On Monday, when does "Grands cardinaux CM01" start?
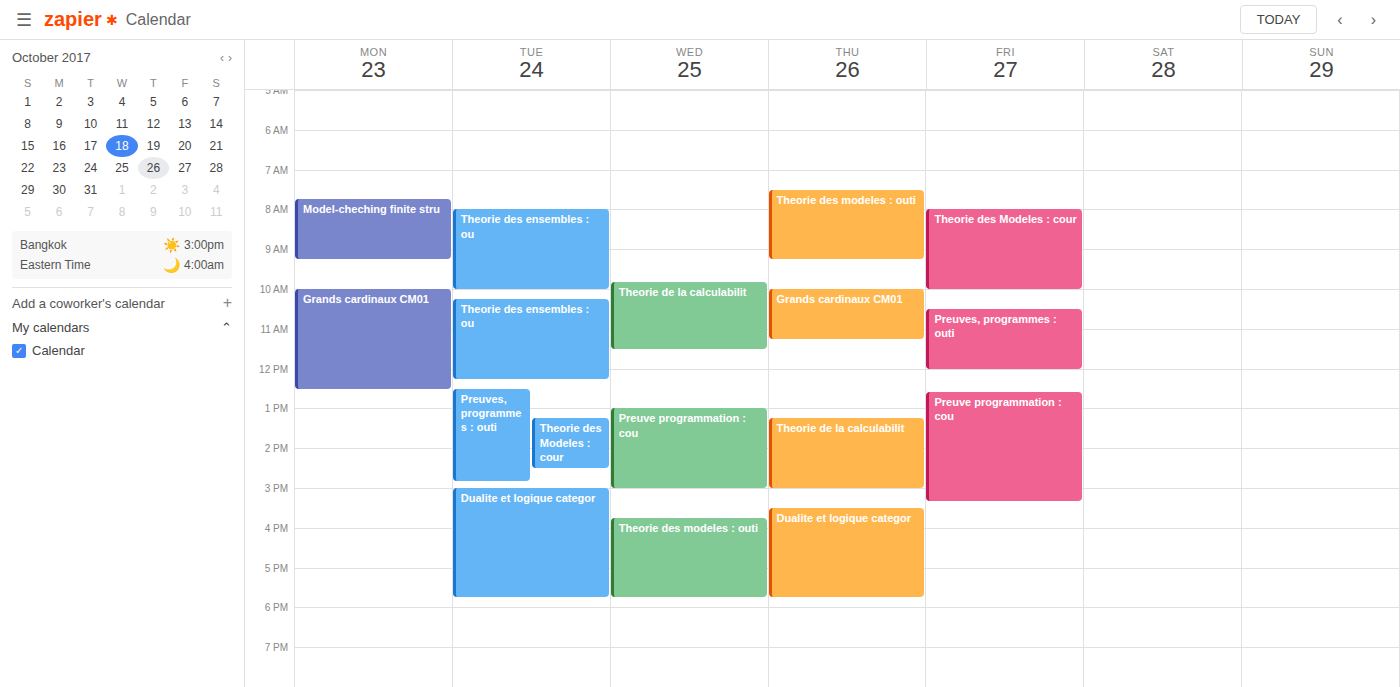
10:00 AM